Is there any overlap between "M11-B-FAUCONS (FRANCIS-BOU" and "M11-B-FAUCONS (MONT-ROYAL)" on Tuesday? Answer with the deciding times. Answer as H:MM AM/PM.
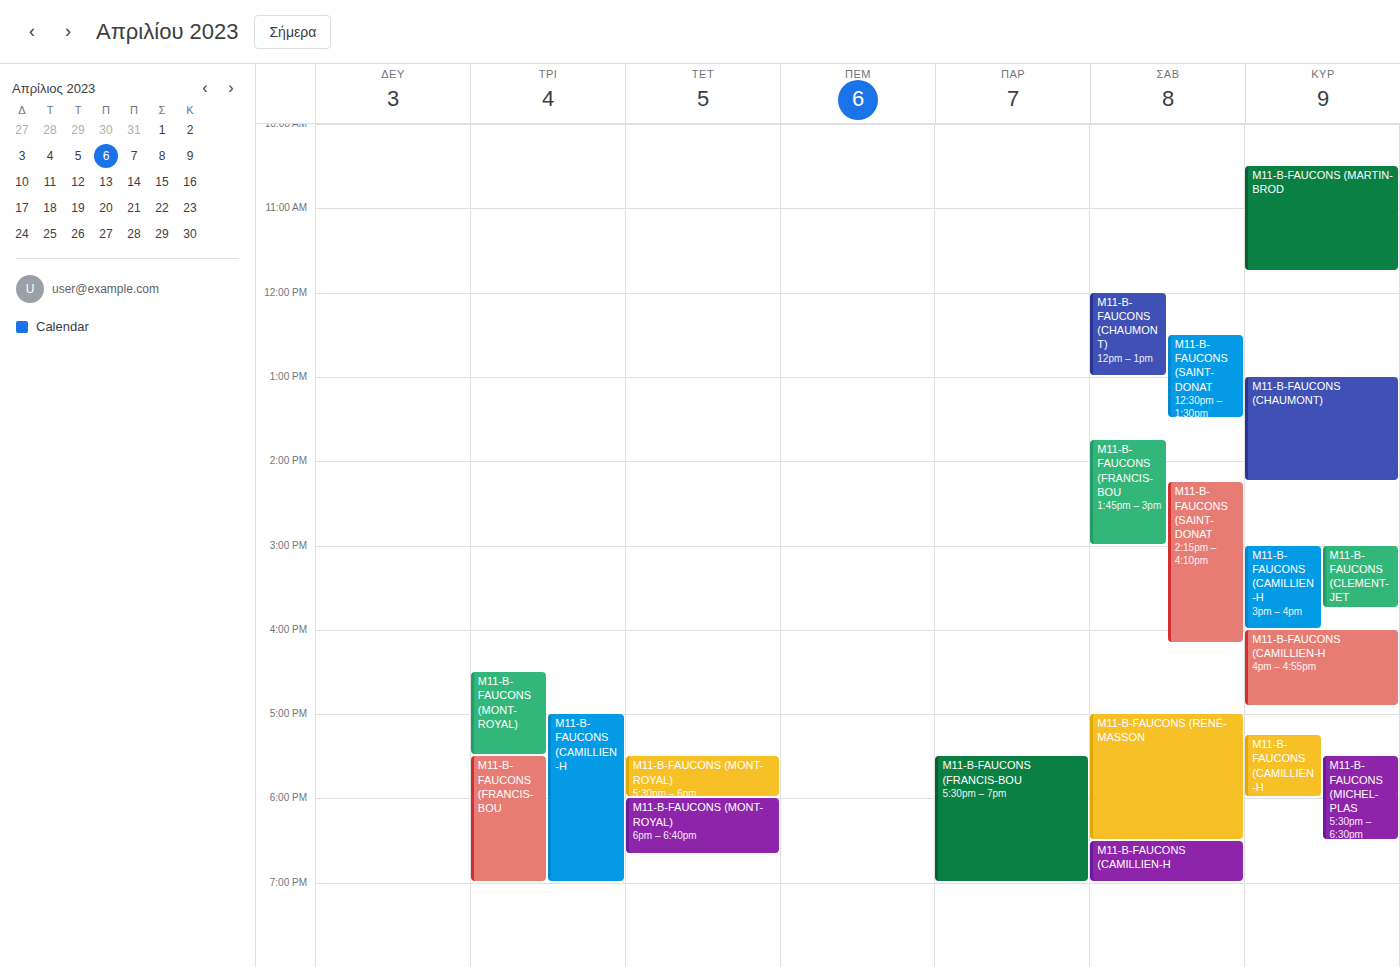
"M11-B-FAUCONS (MONT-ROYAL)" ends at 5:30 PM, exactly when "M11-B-FAUCONS (FRANCIS-BOU" starts -- they touch but do not overlap.